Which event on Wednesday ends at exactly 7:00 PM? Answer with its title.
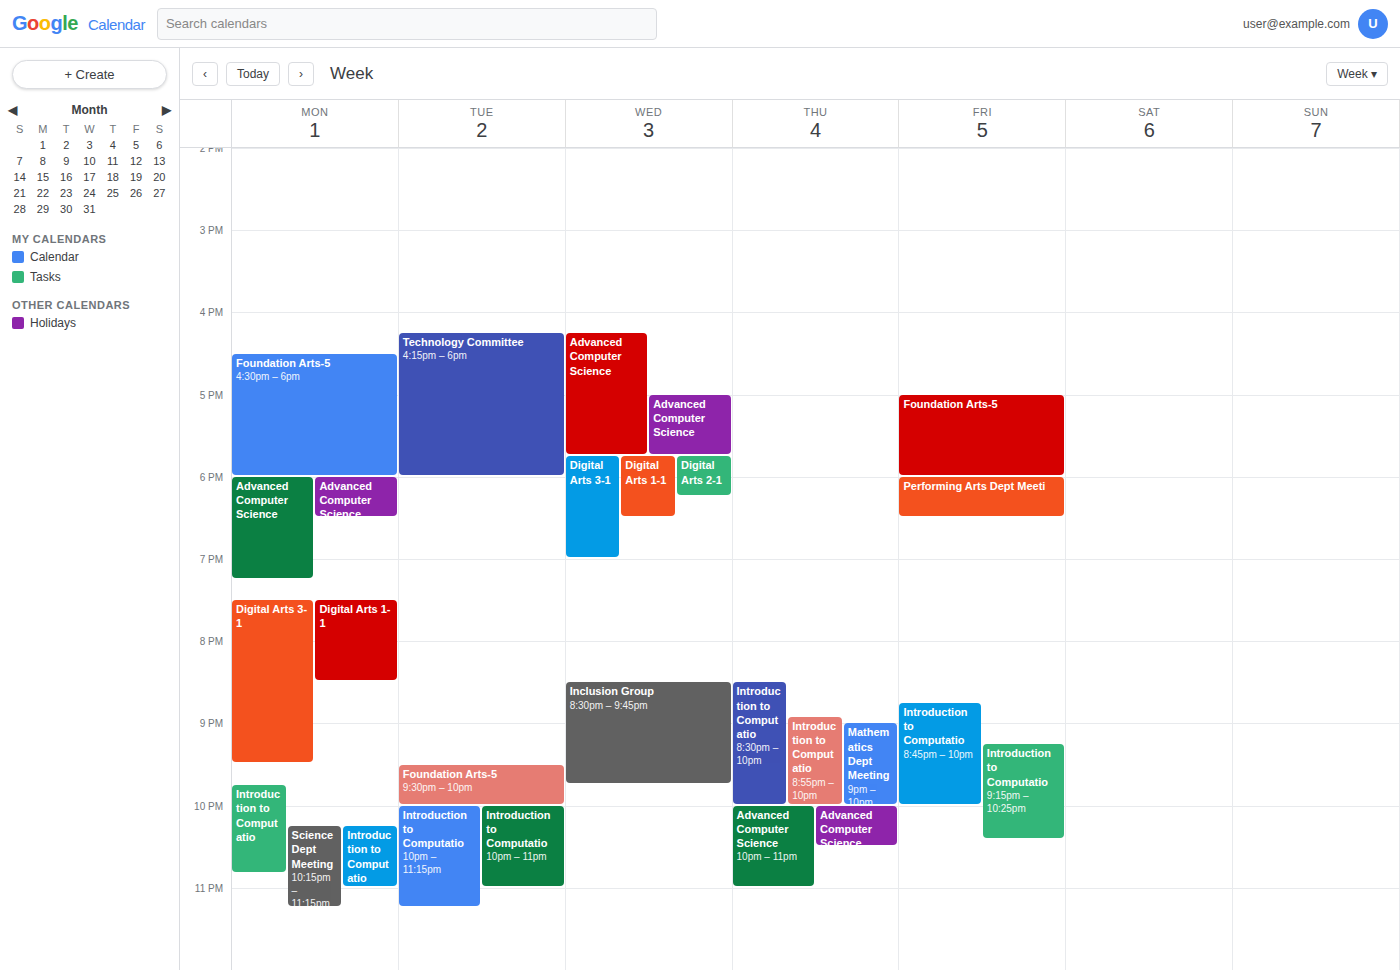
"Digital Arts 3-1"